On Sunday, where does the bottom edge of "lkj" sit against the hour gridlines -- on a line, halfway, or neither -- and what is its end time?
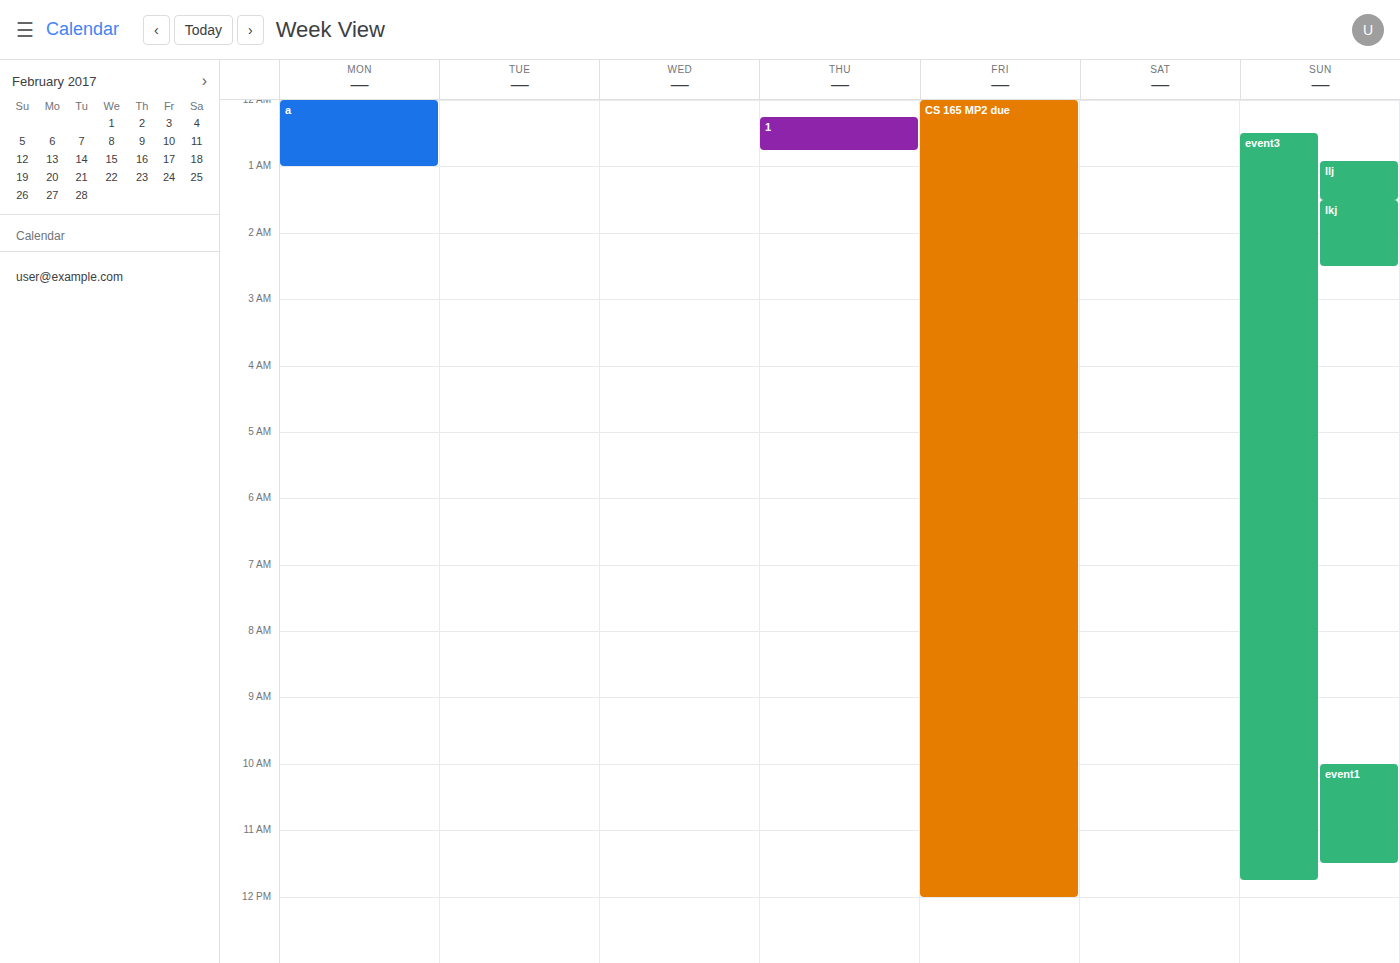
2:30 AM -- halfway between the 2 AM and 3 AM lines.